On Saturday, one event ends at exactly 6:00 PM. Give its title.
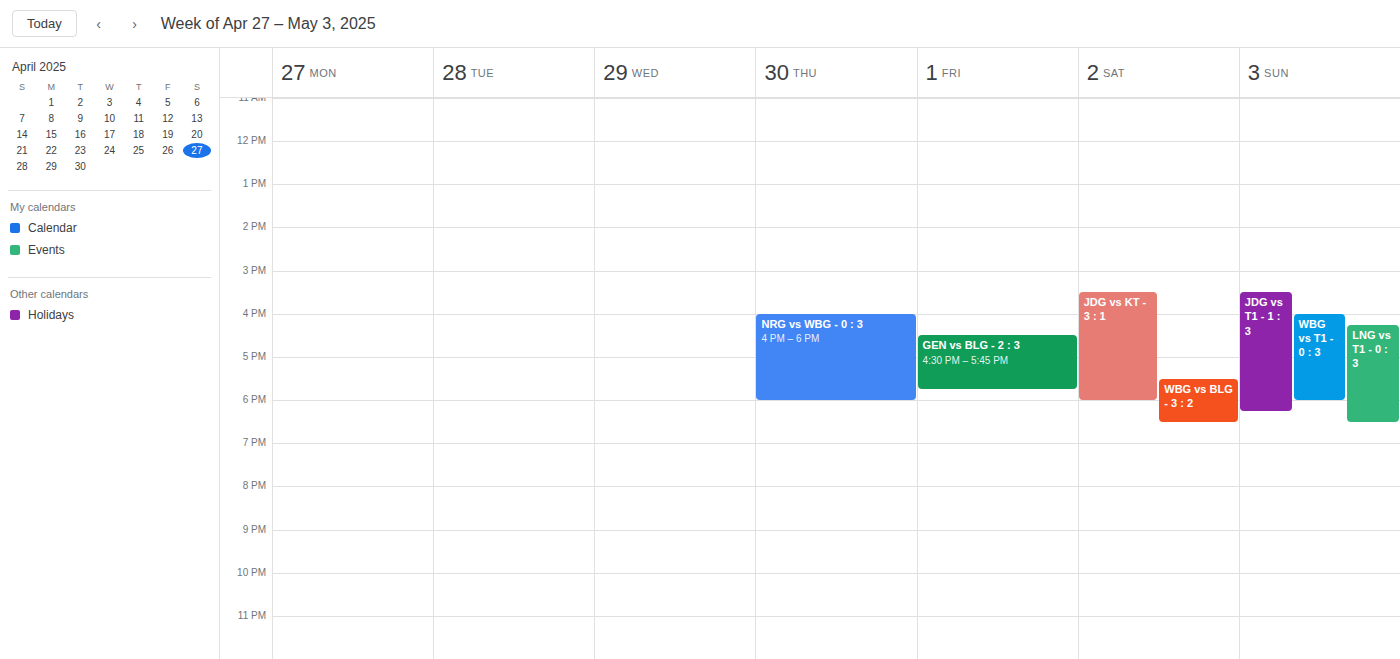
"JDG vs KT - 3 : 1"